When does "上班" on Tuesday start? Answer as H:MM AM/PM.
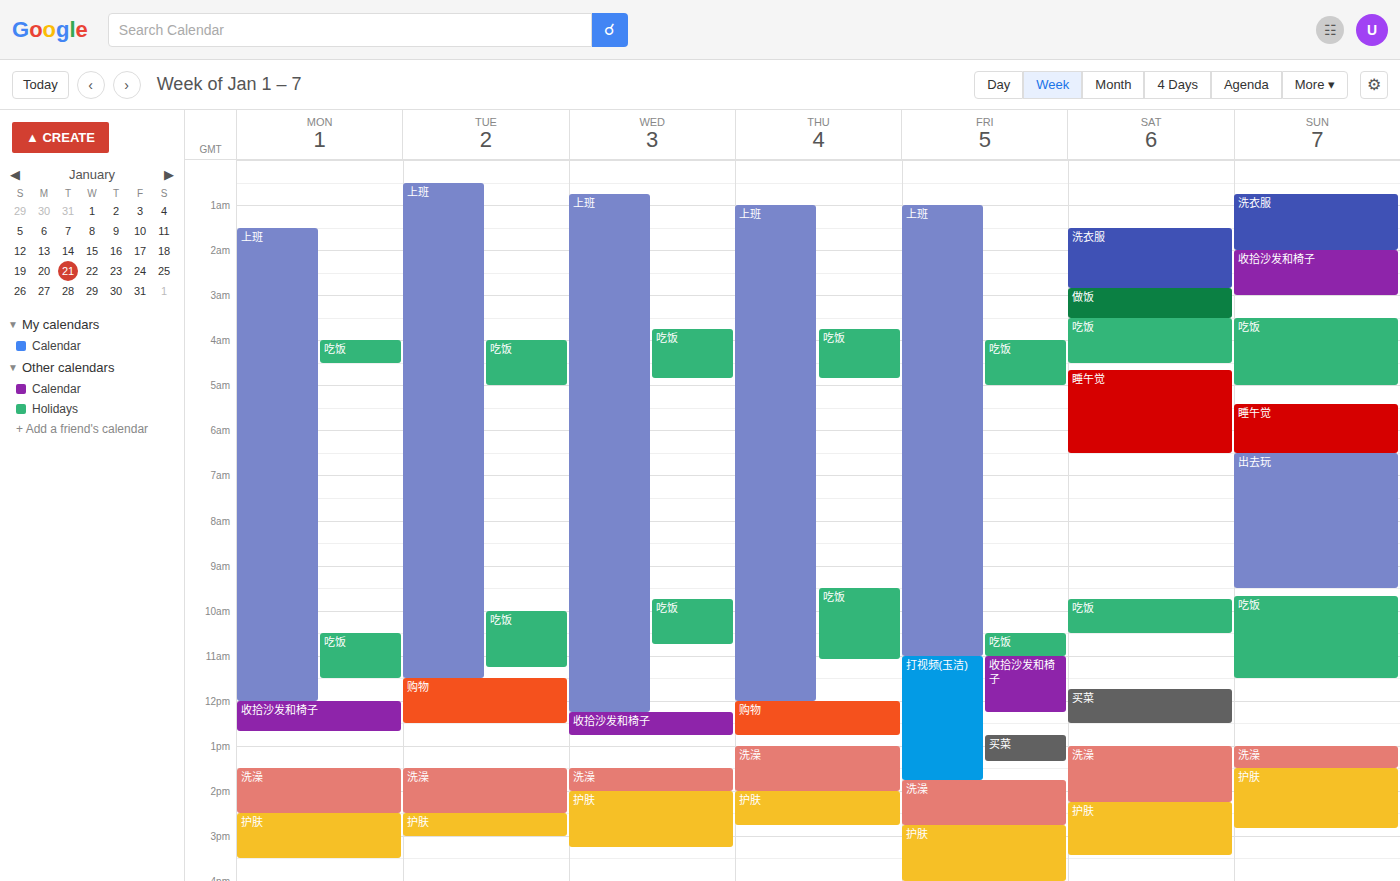
12:30 AM